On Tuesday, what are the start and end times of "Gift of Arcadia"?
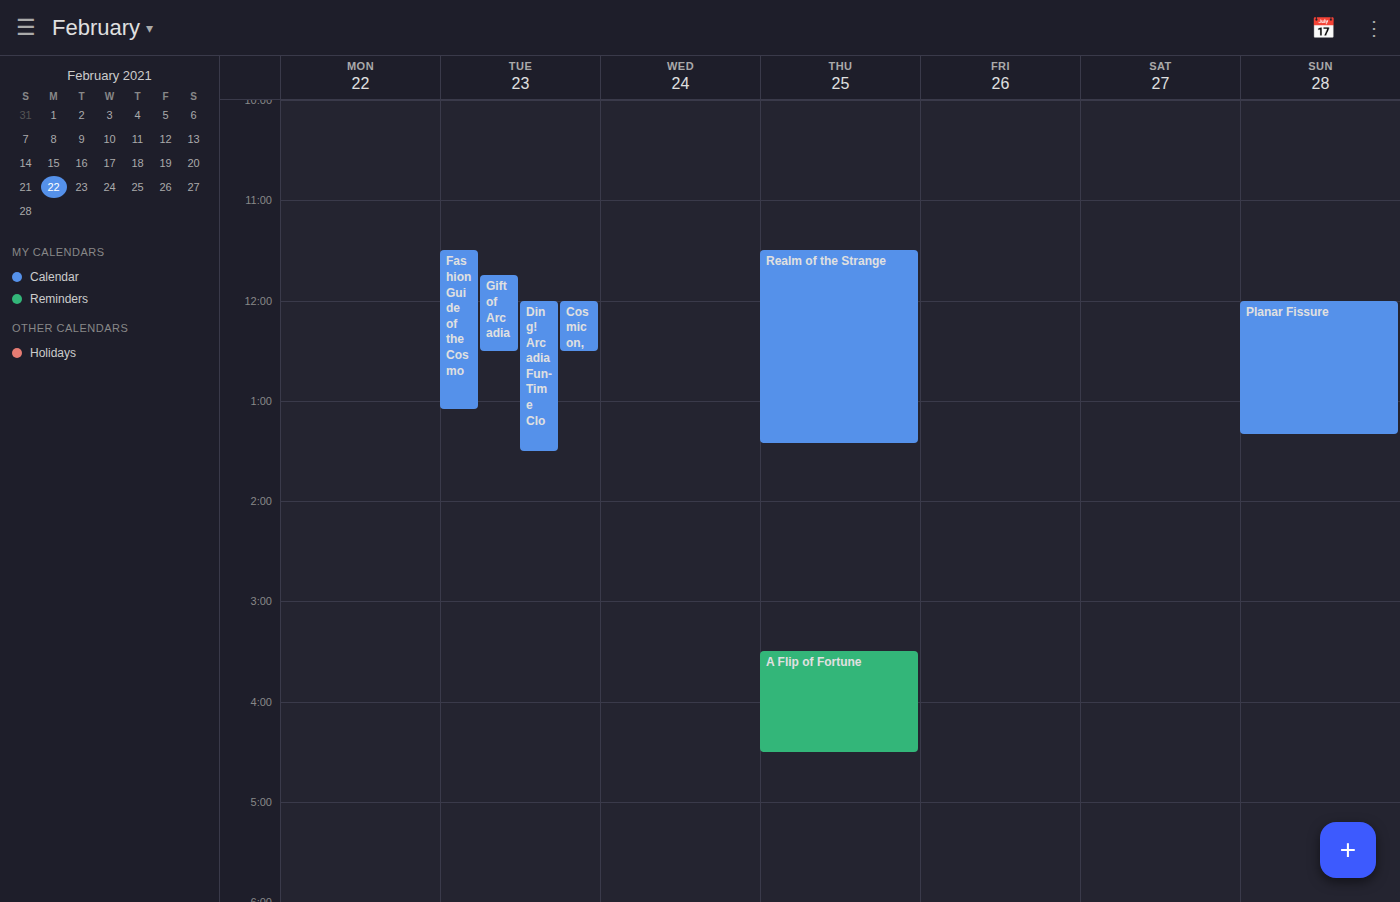
11:45 AM to 12:30 PM